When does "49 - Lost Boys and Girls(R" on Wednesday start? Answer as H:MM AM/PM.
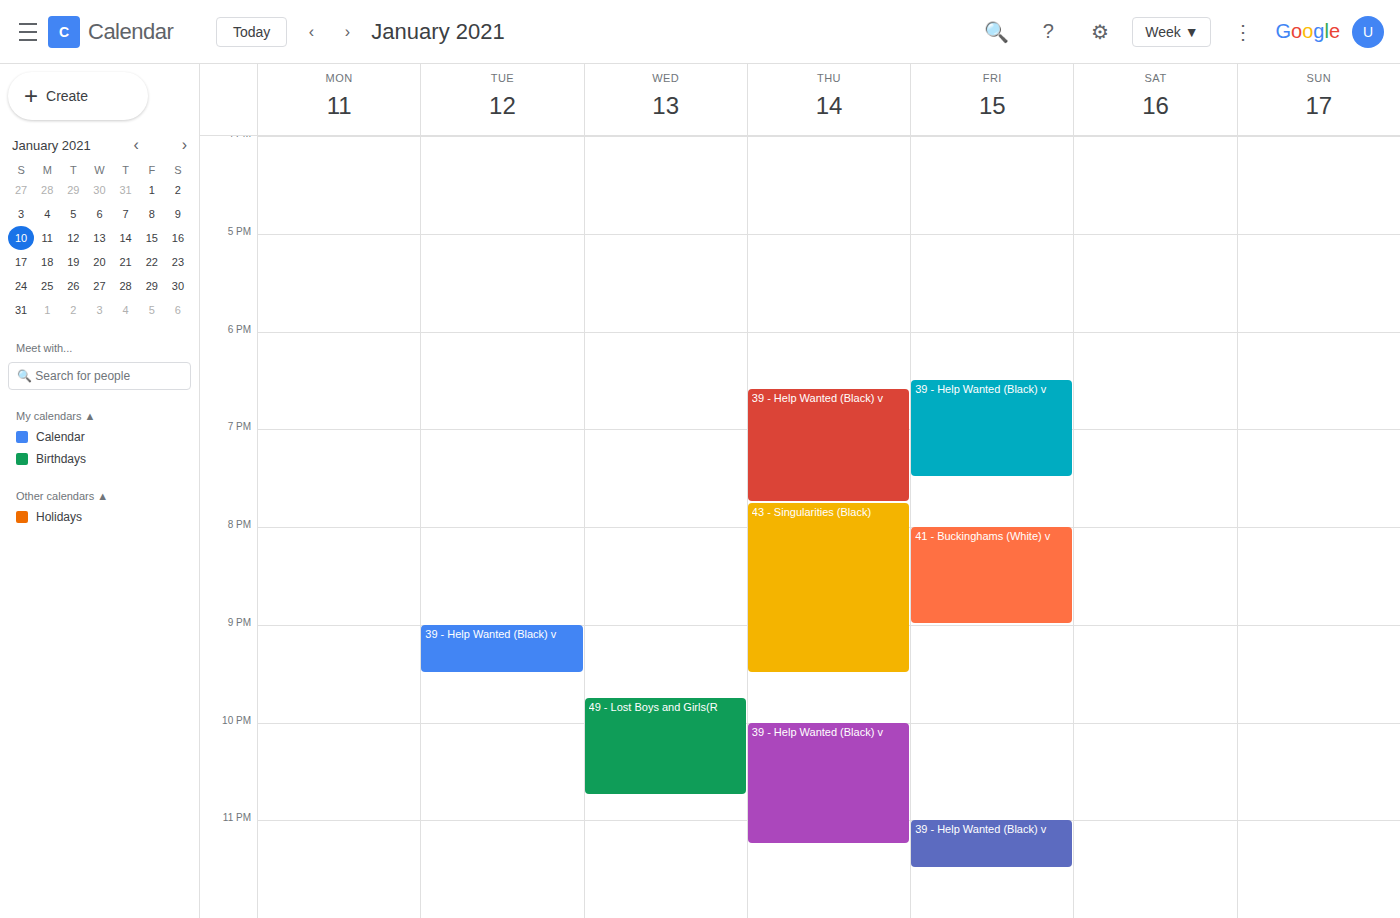
9:45 PM